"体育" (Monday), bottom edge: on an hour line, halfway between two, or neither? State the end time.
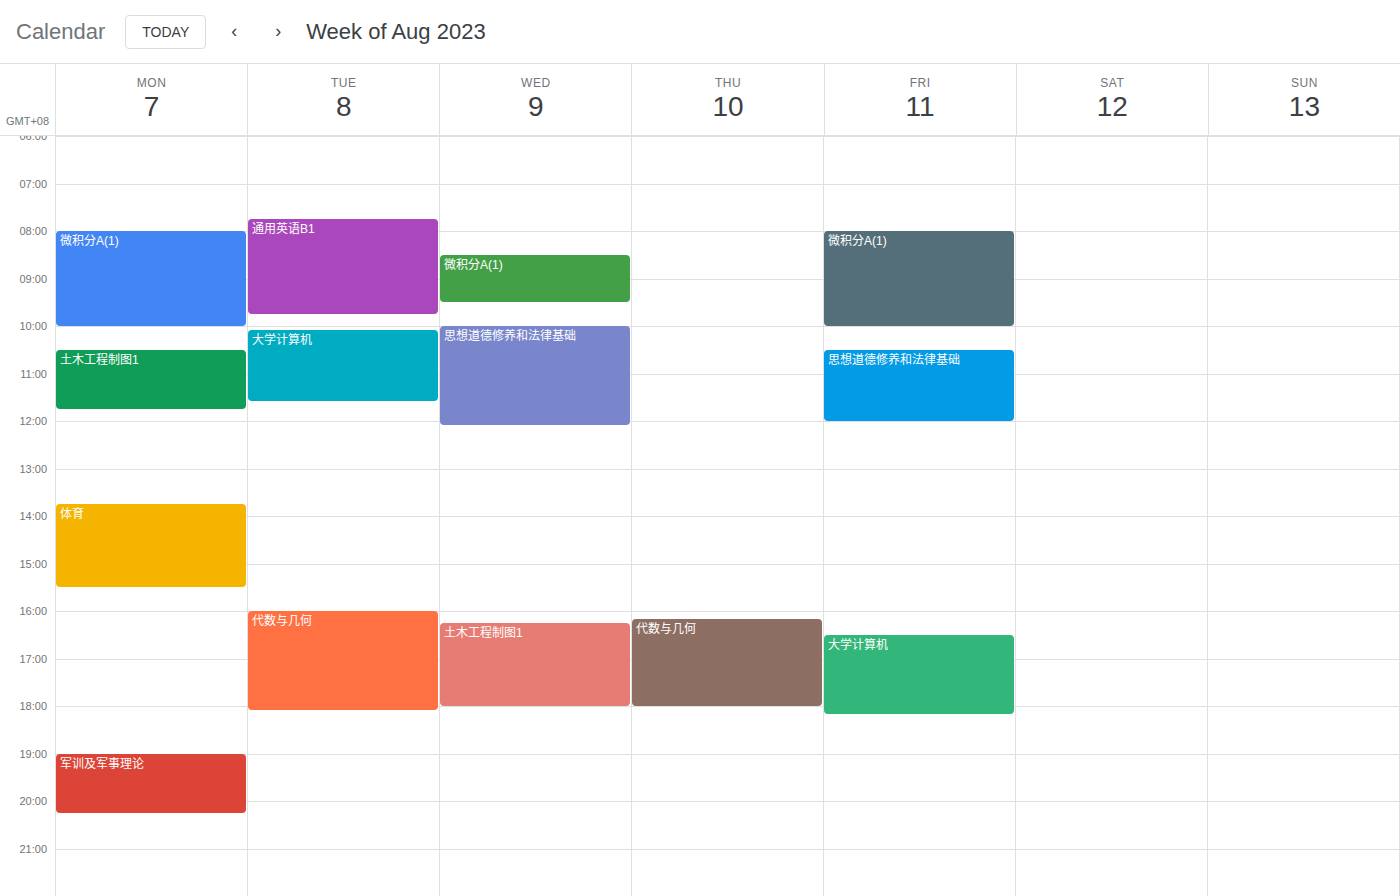
3:30 PM -- halfway between the 3 PM and 4 PM lines.